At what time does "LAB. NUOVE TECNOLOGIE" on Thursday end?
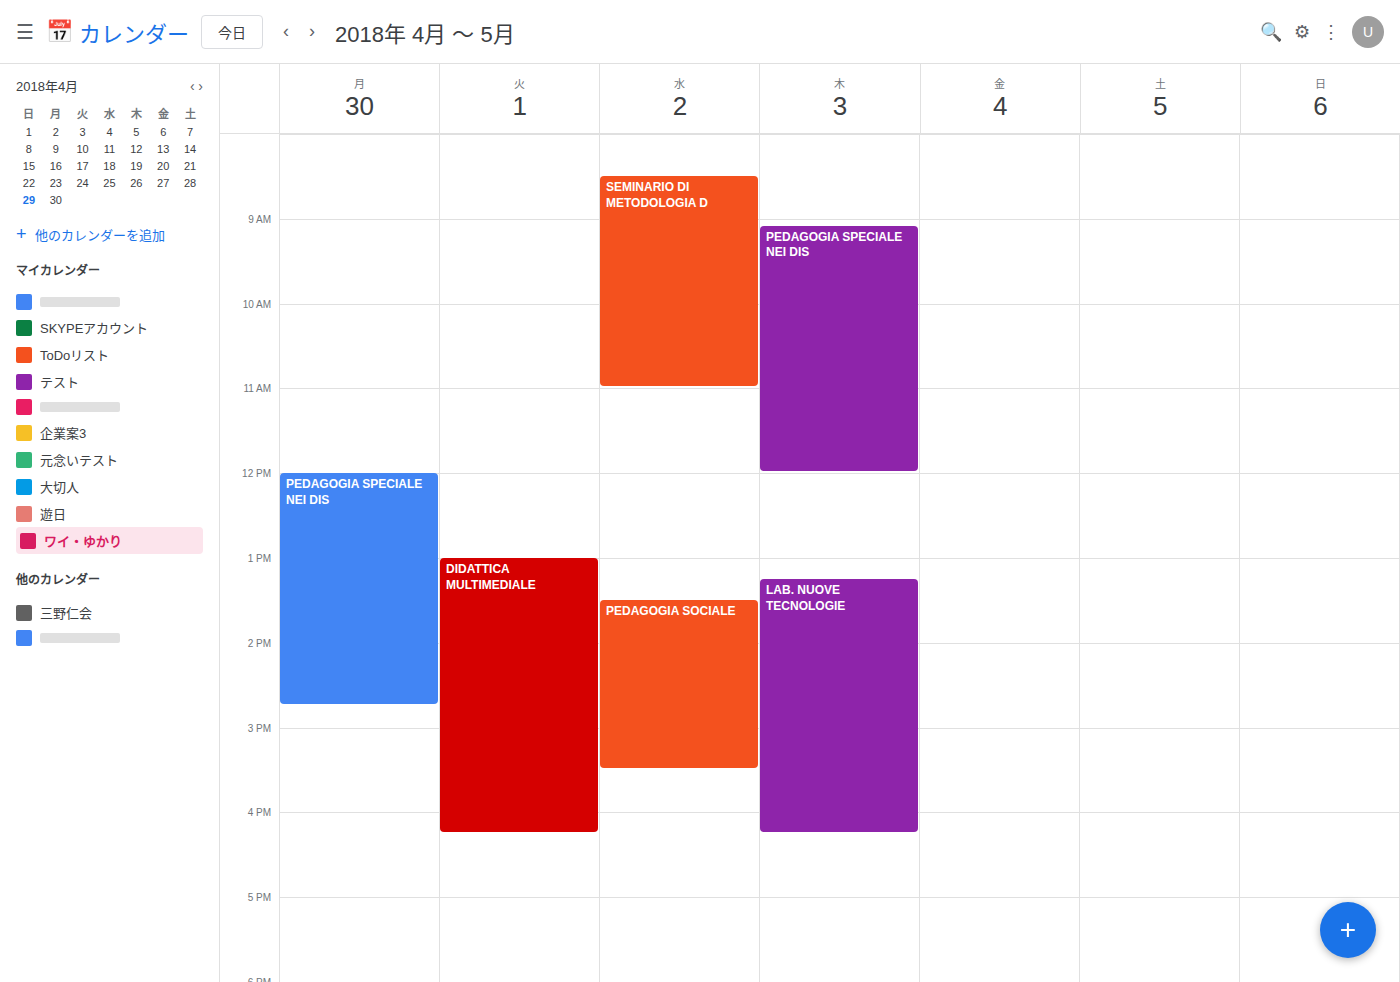
4:15 PM